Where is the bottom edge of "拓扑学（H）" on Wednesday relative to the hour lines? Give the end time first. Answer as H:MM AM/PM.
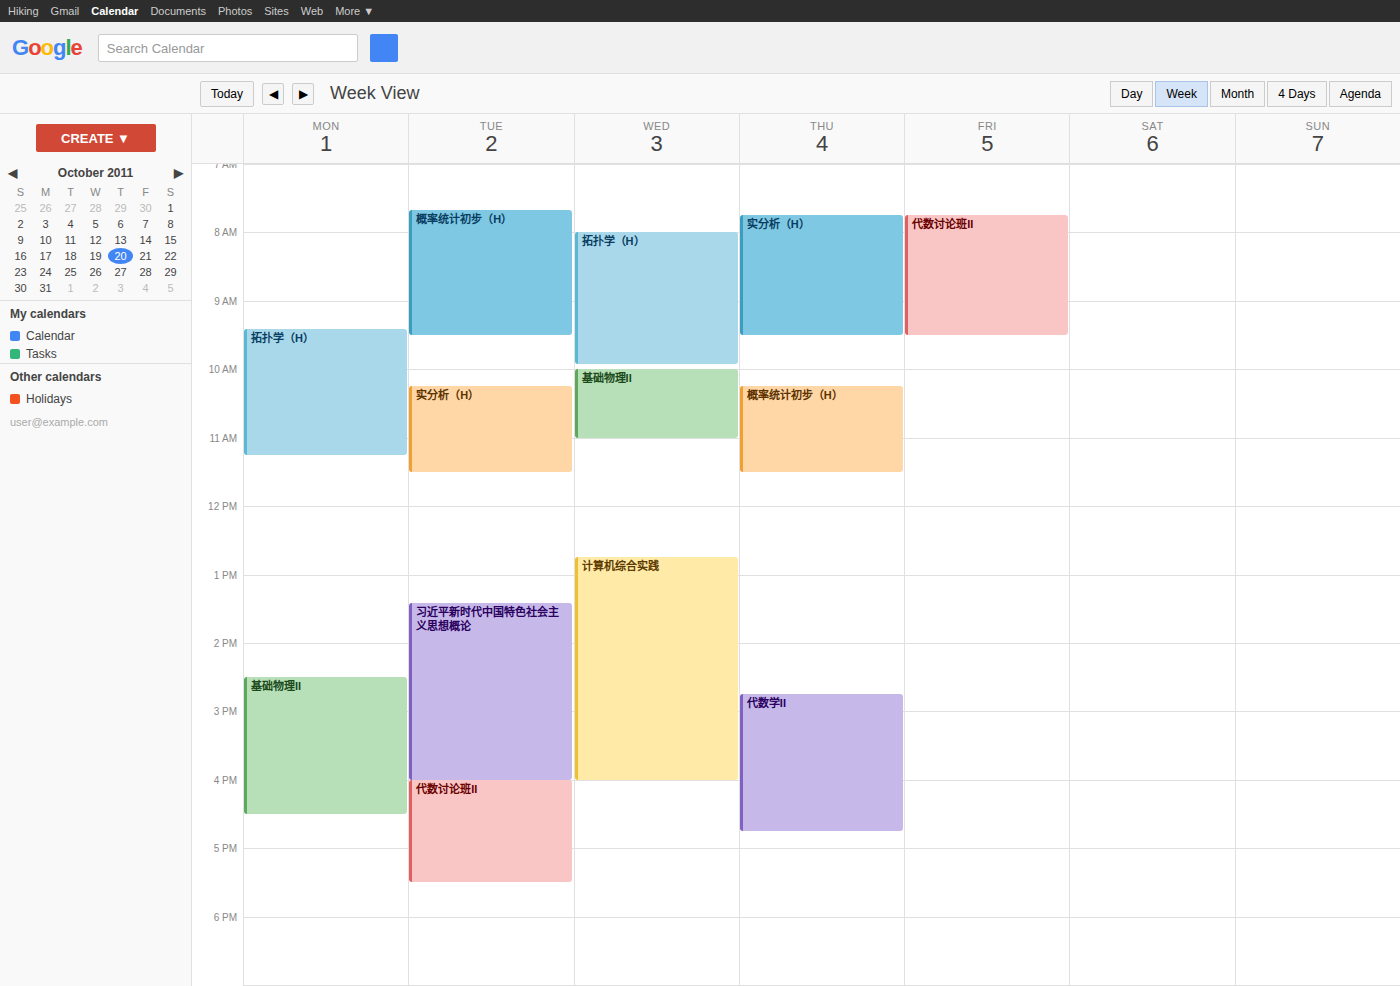
9:55 AM -- neither: 55 minutes below the 9 AM line and 5 minutes above the 10 AM line.